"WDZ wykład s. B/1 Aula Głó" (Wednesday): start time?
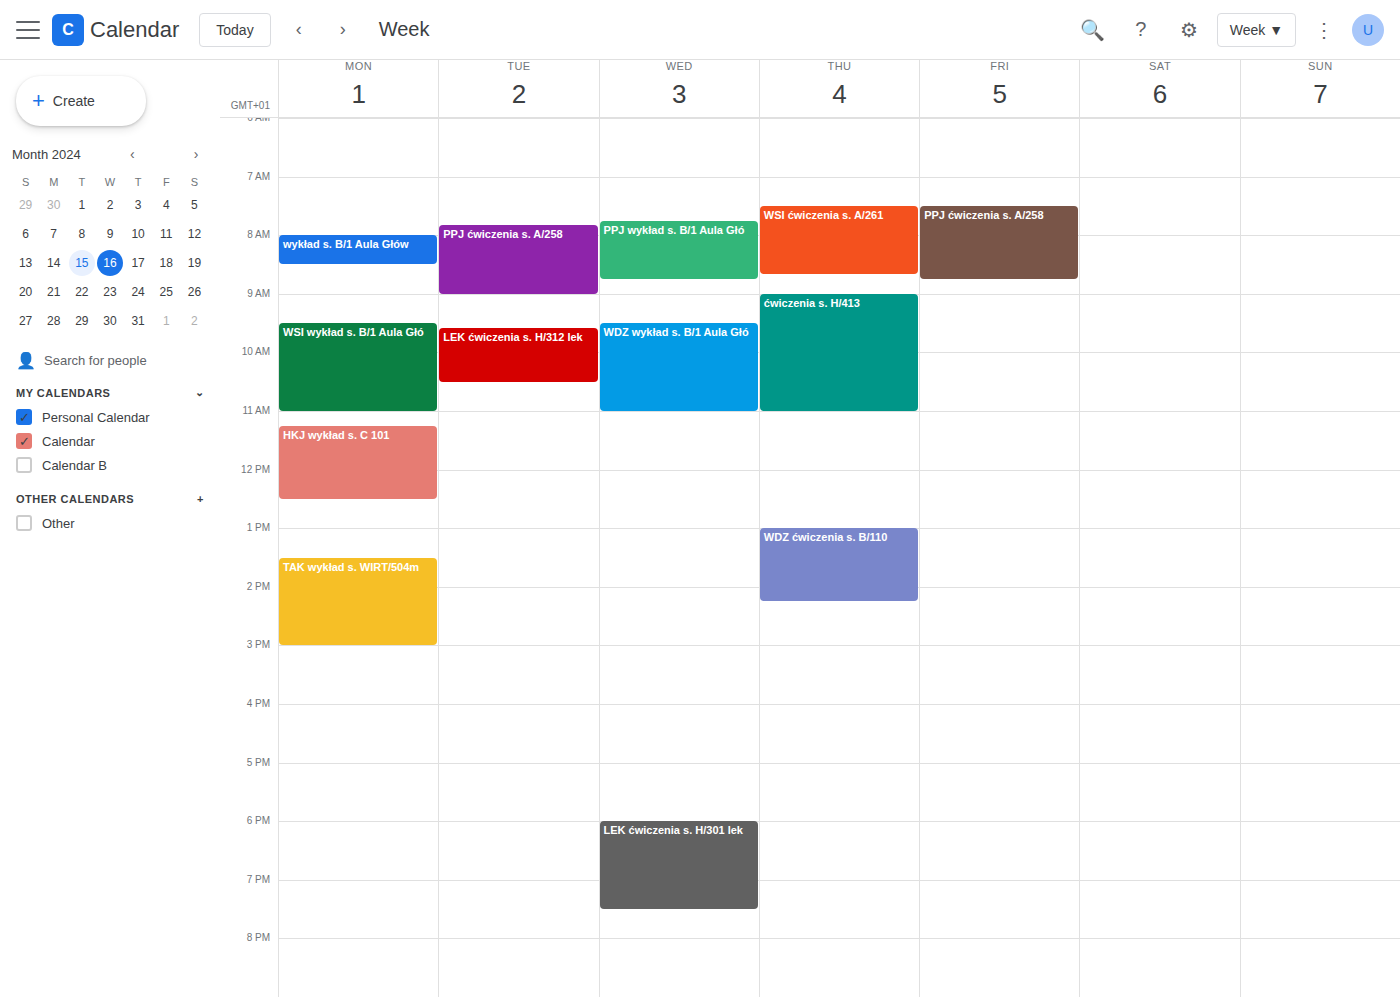
9:30 AM